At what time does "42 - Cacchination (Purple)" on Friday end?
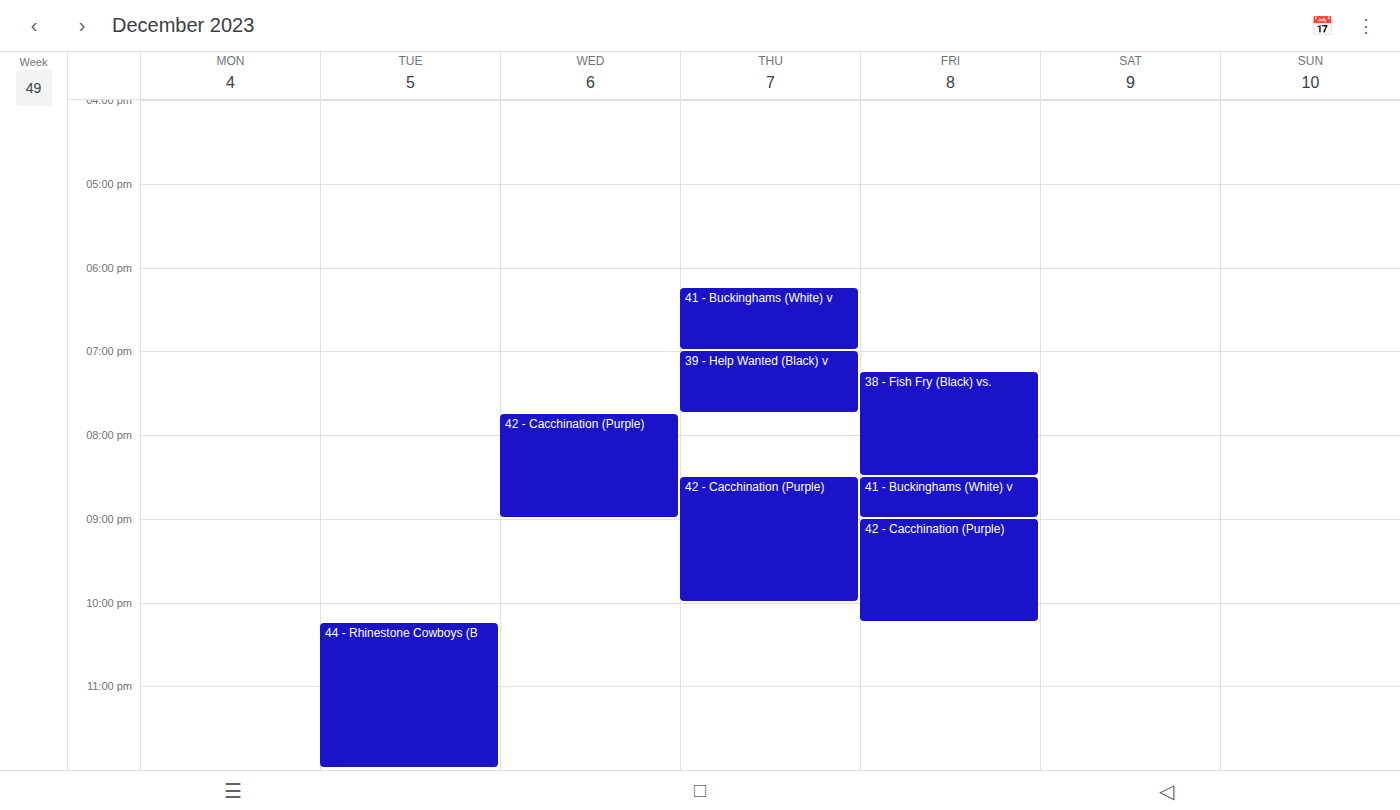
10:15 PM